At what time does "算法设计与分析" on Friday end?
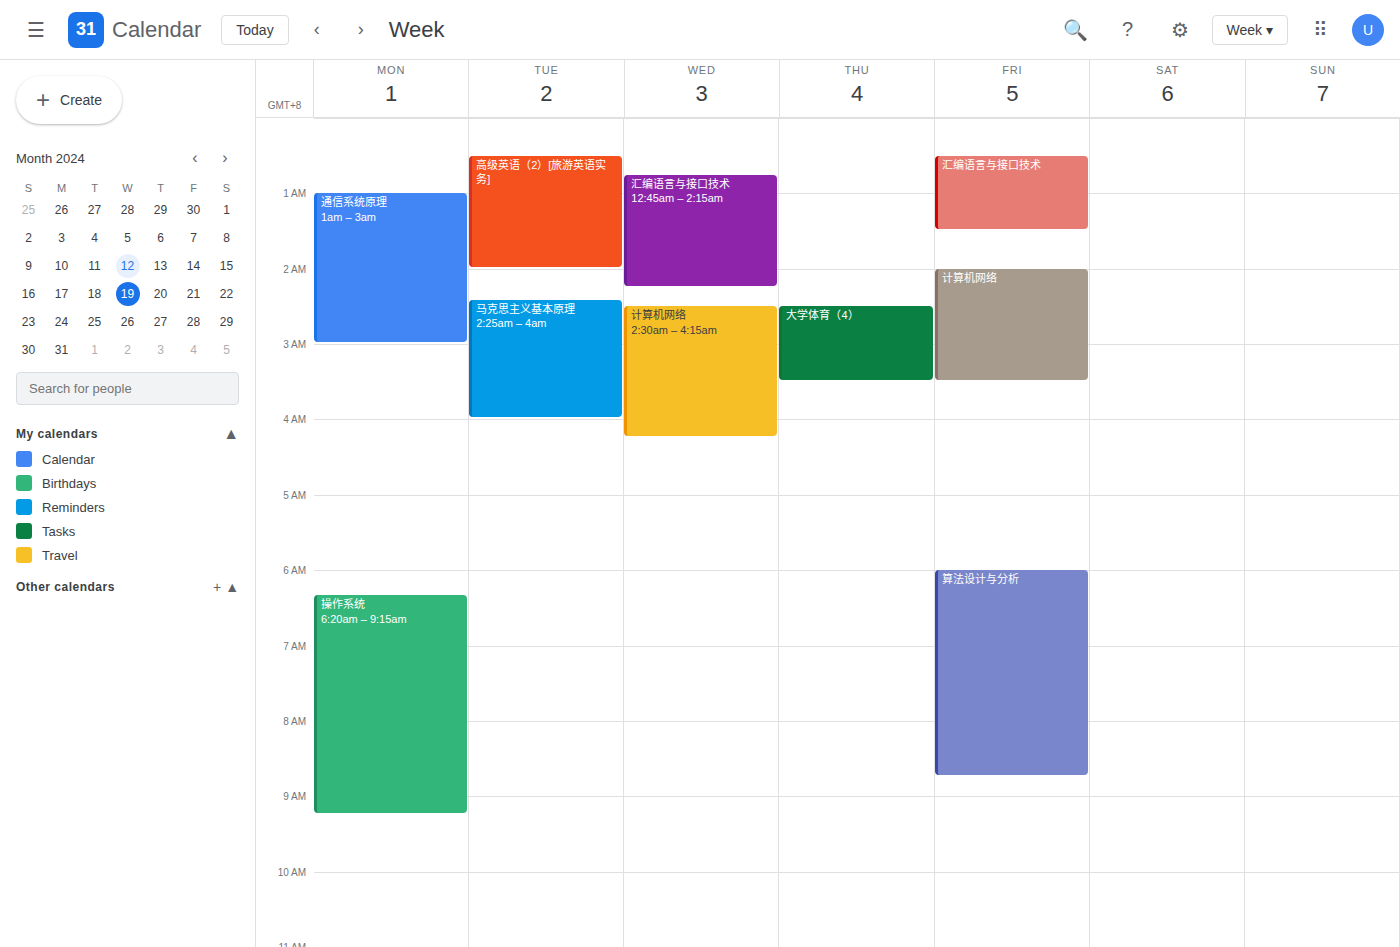
8:45 AM